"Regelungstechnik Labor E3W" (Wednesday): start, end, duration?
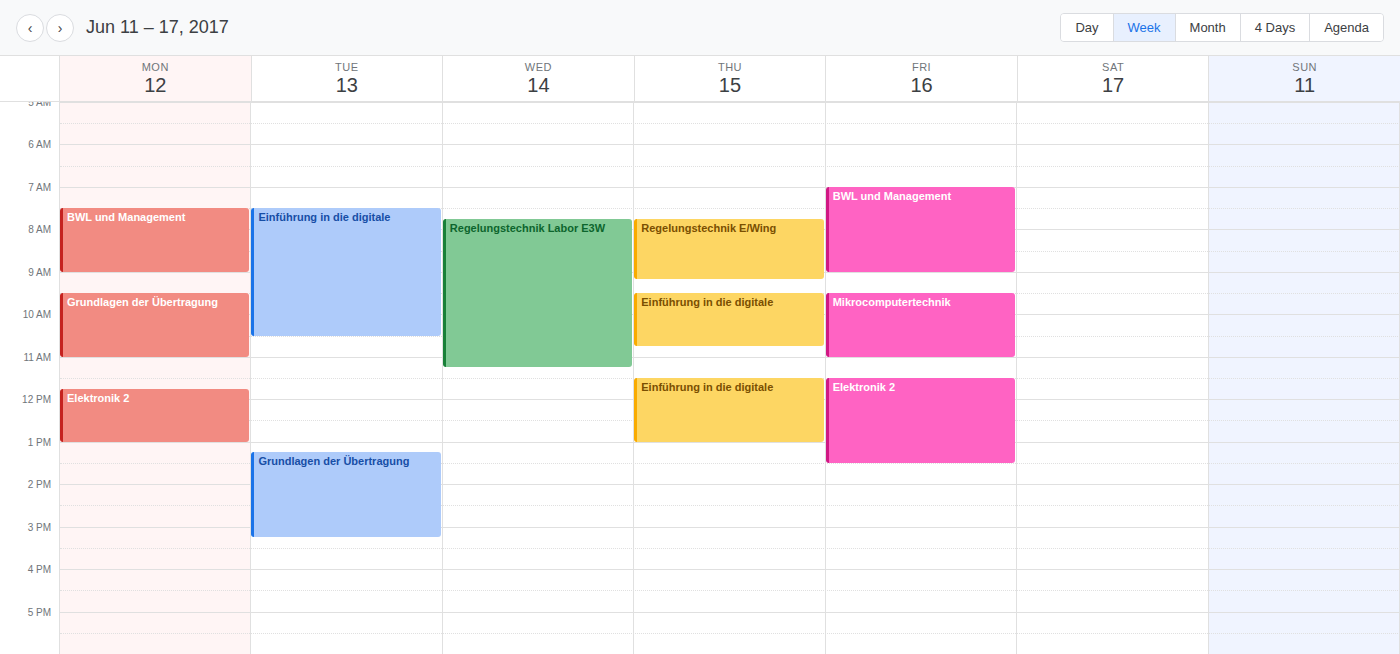
7:45 AM to 11:15 AM, 3 hours 30 minutes